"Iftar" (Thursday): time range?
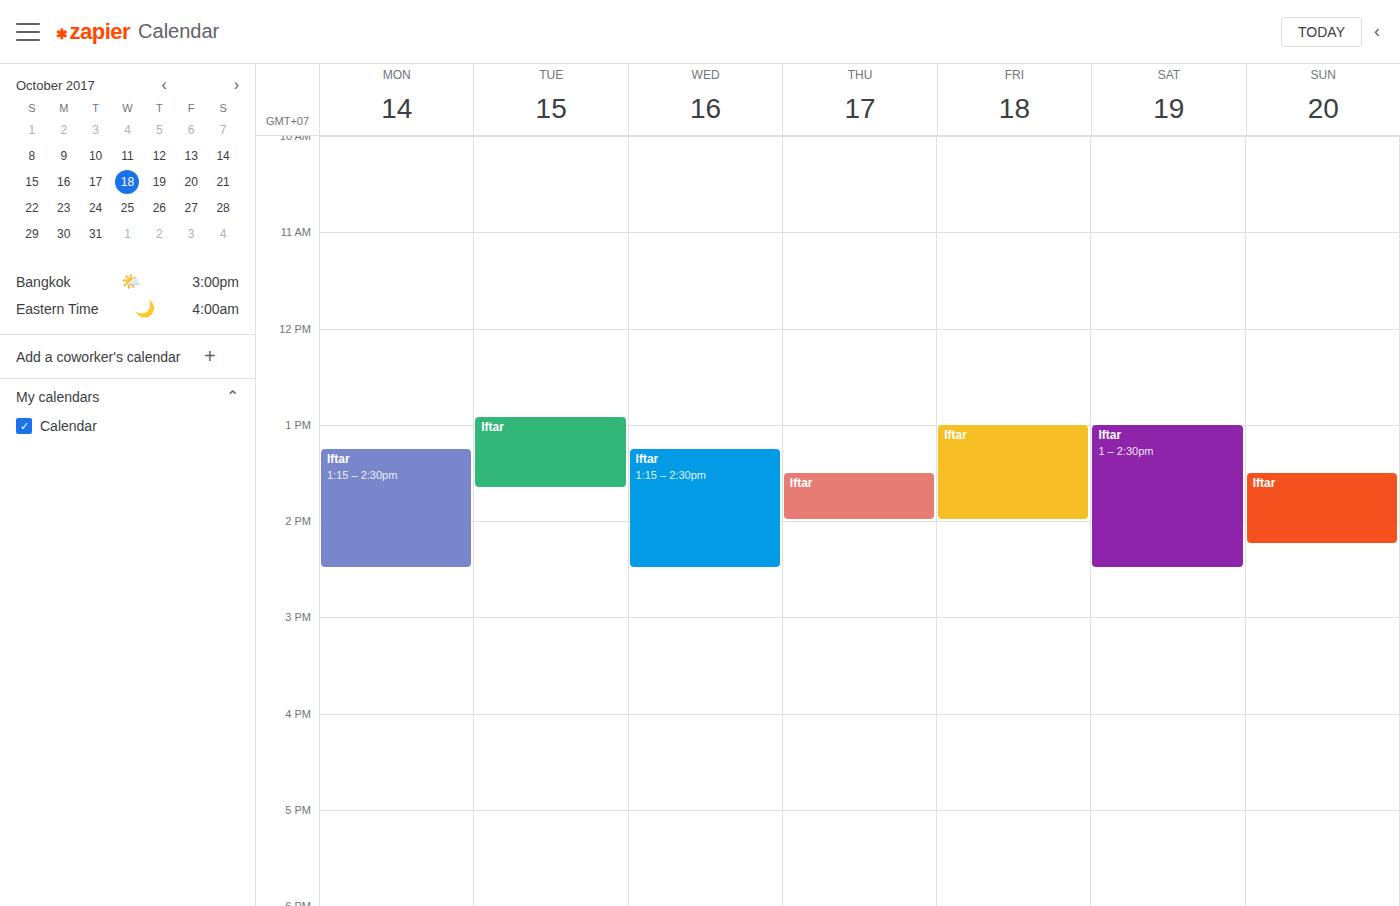
13:30 to 14:00